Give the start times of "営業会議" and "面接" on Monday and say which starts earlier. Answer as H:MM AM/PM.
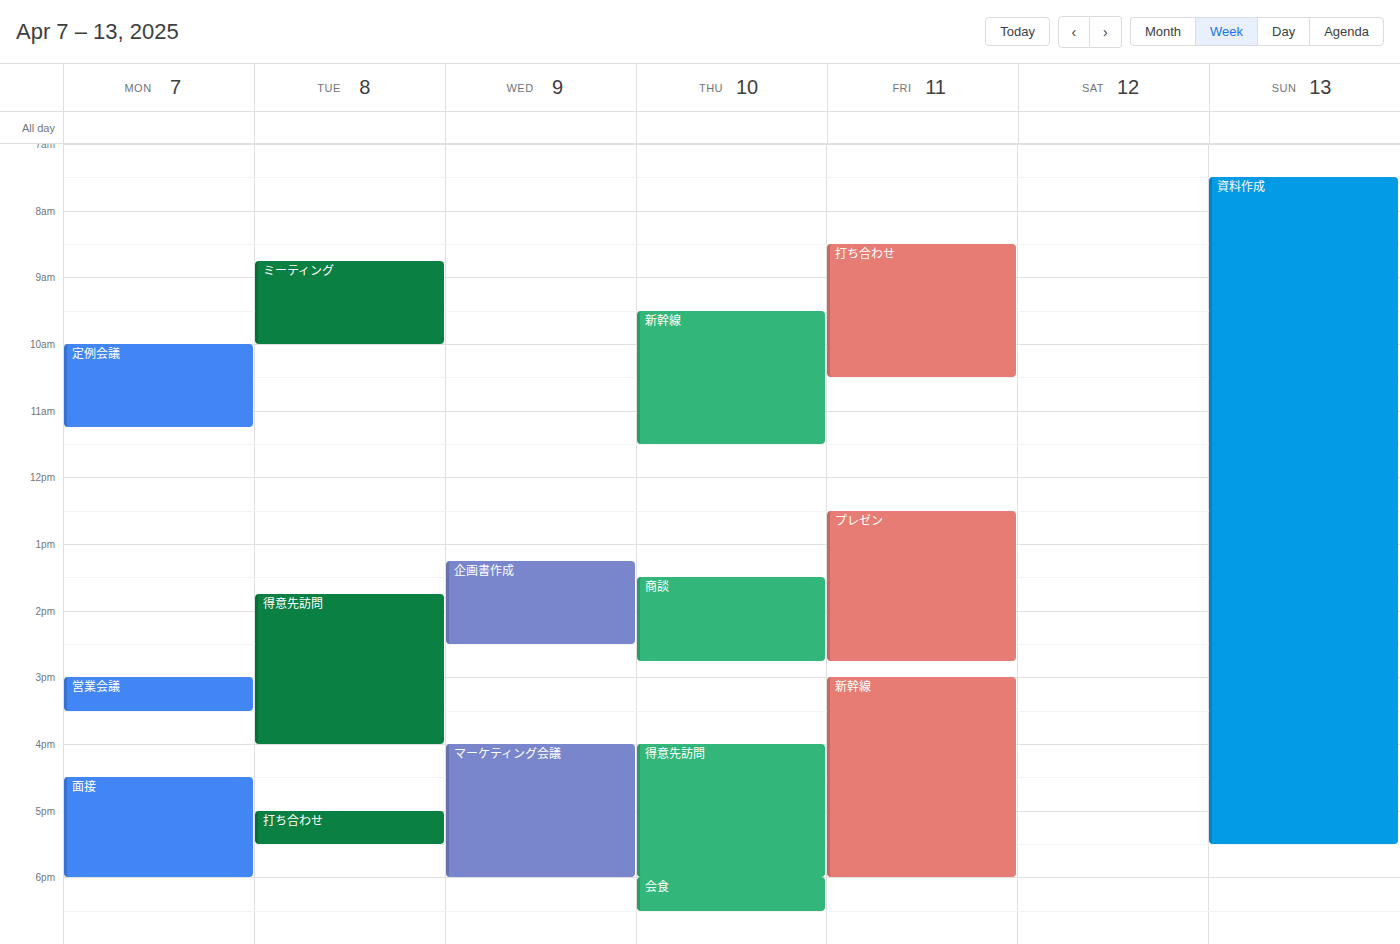
"営業会議" 3:00 PM; "面接" 4:30 PM.